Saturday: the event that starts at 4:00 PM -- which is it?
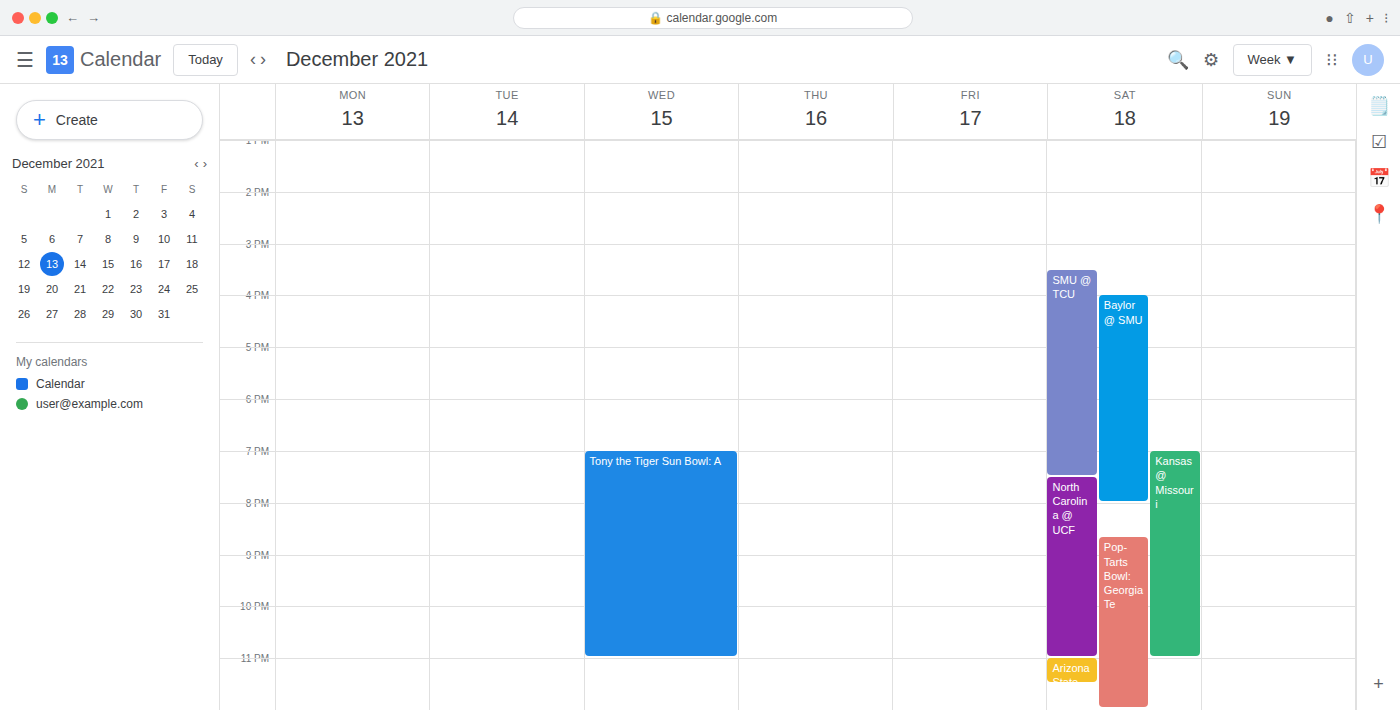
"Baylor @ SMU"